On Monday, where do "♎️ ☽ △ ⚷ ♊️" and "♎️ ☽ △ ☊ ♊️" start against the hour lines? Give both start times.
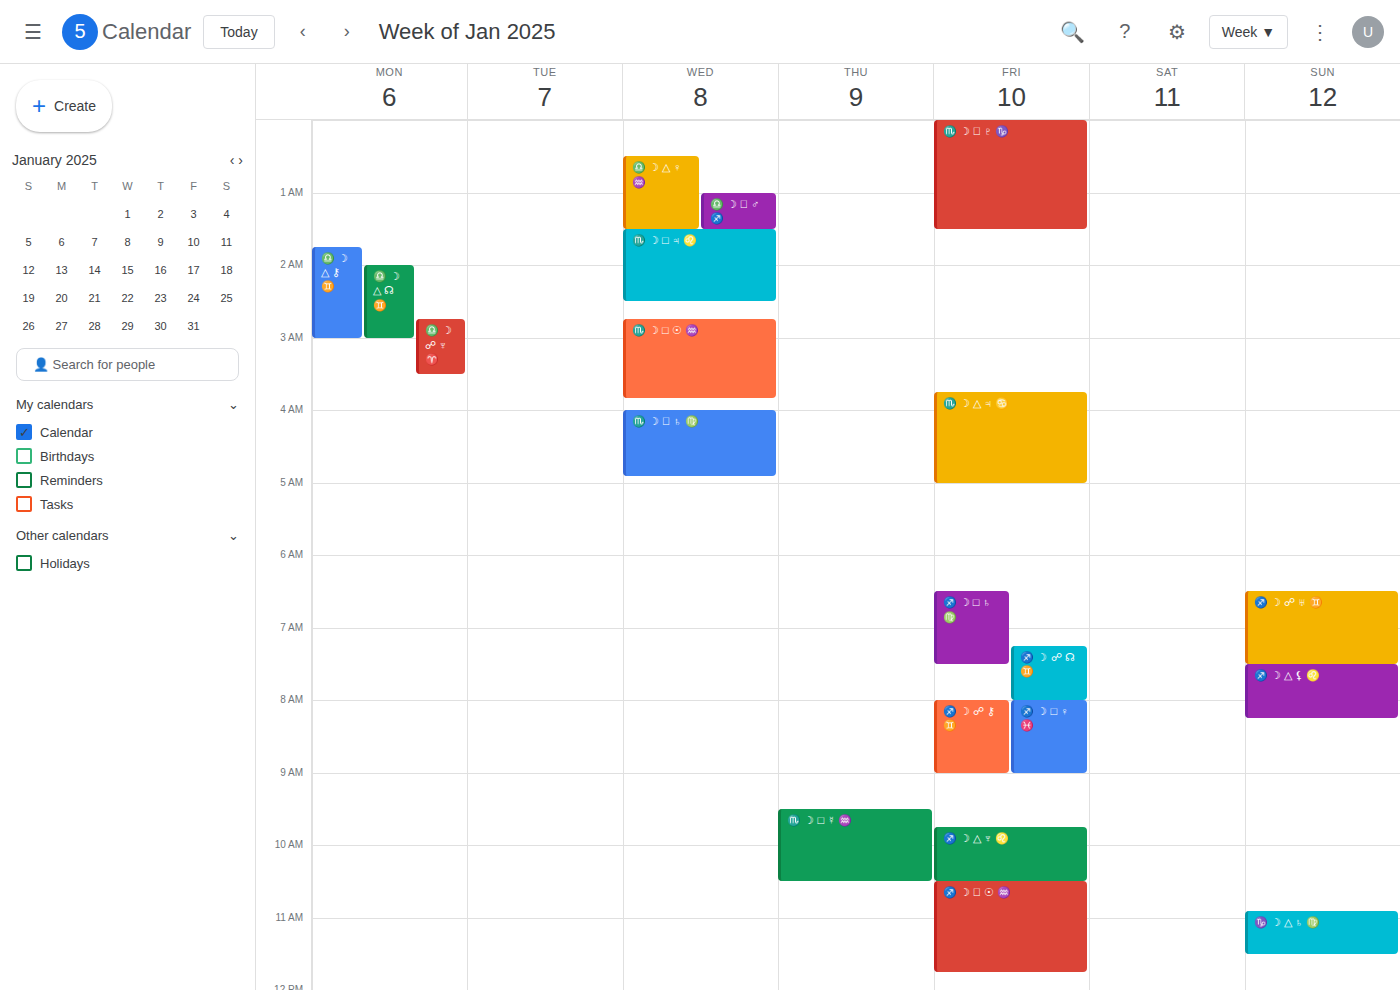
"♎️ ☽ △ ⚷ ♊️": 1:45 AM, neither: three quarters of the way from the 1 AM line to the 2 AM line. "♎️ ☽ △ ☊ ♊️": 2:00 AM, exactly on the 2 AM line.